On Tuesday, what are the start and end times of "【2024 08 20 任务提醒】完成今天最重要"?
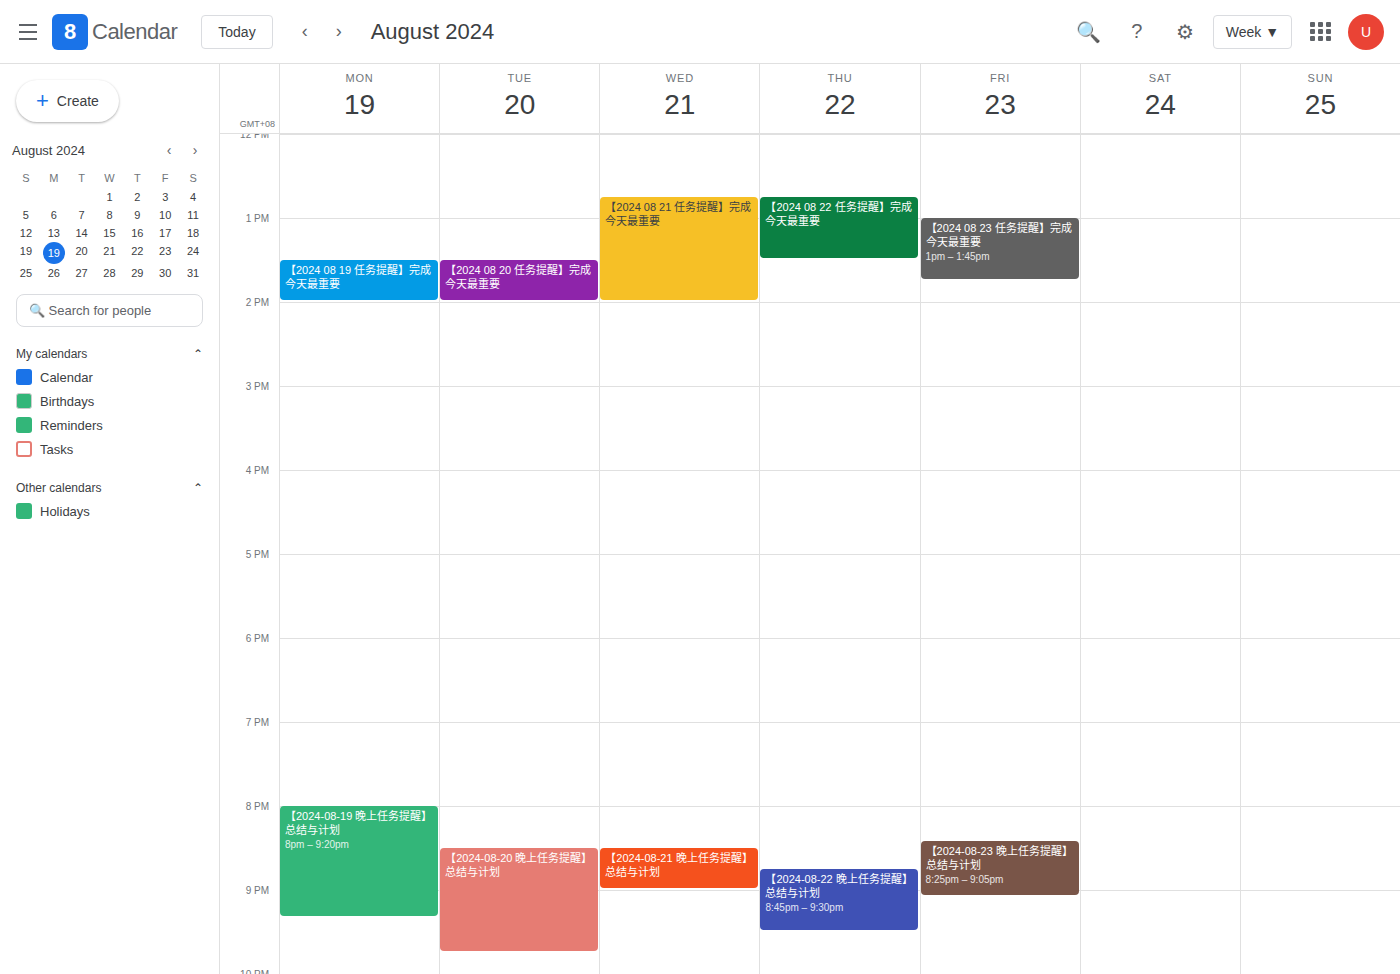
1:30 PM to 2:00 PM